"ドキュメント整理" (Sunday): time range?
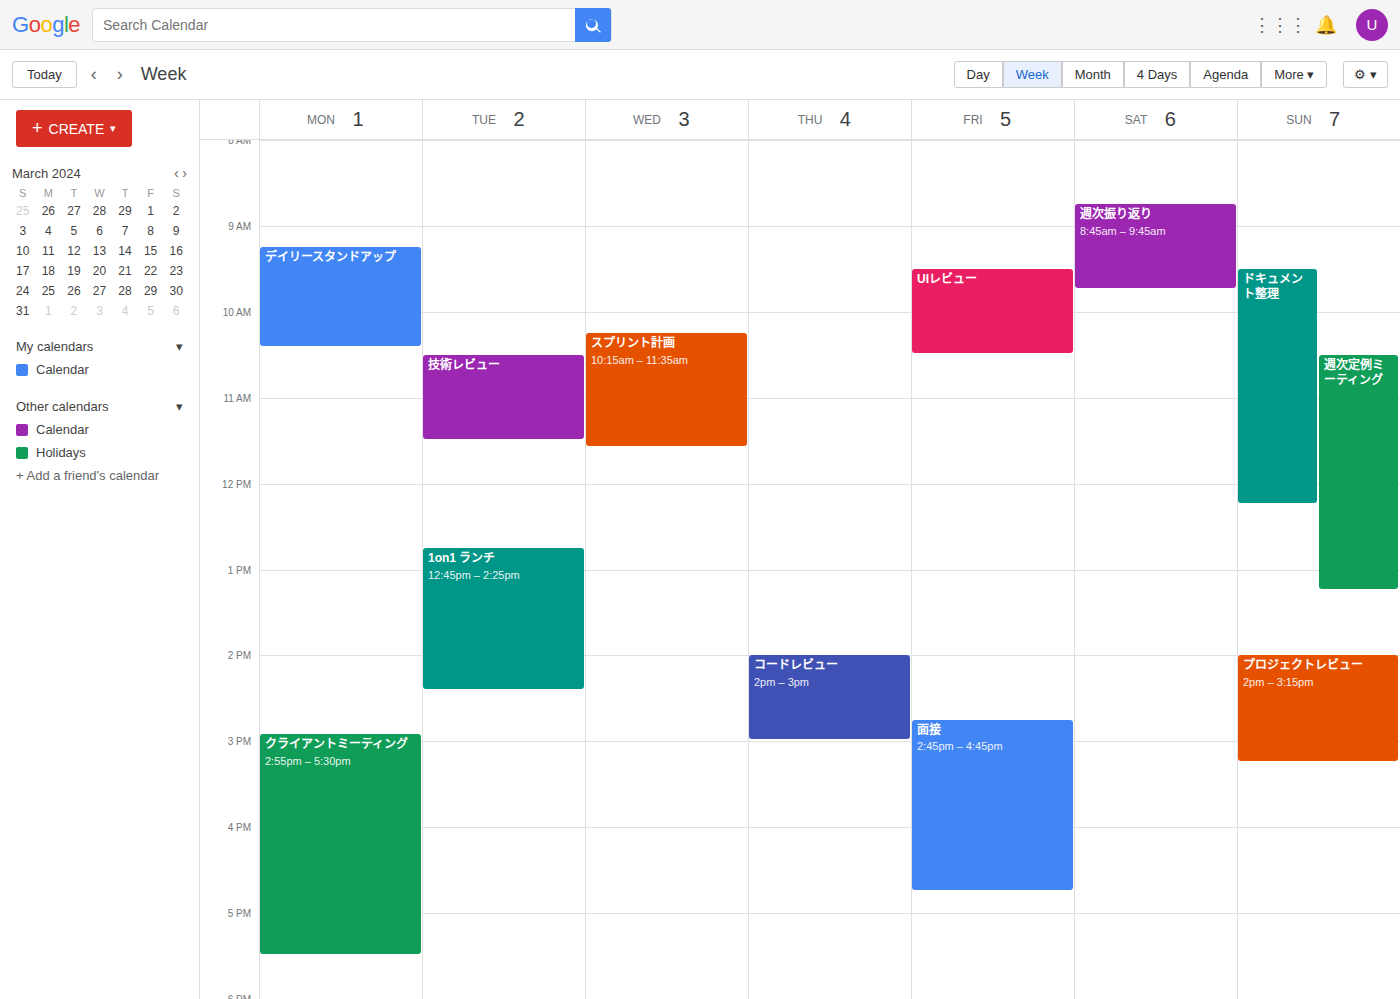
9:30 AM to 12:15 PM